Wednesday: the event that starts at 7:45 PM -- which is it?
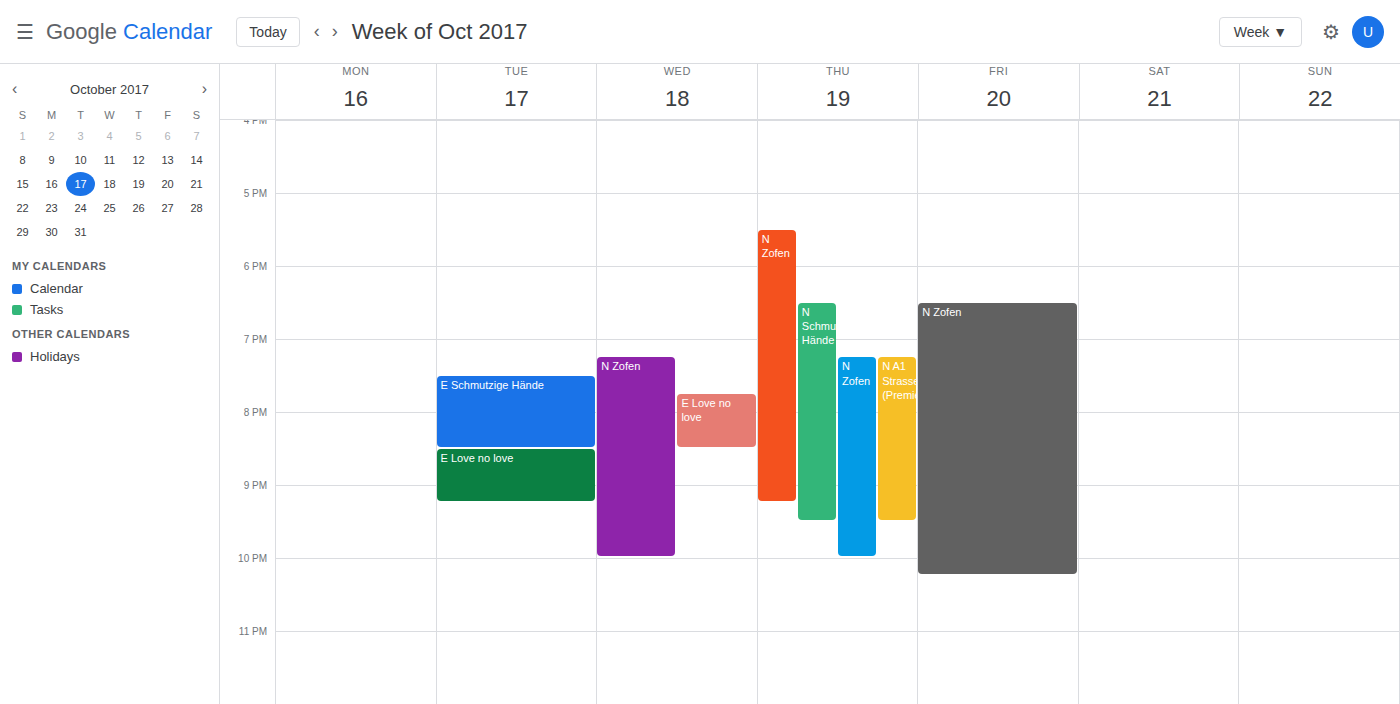
"E Love no love"